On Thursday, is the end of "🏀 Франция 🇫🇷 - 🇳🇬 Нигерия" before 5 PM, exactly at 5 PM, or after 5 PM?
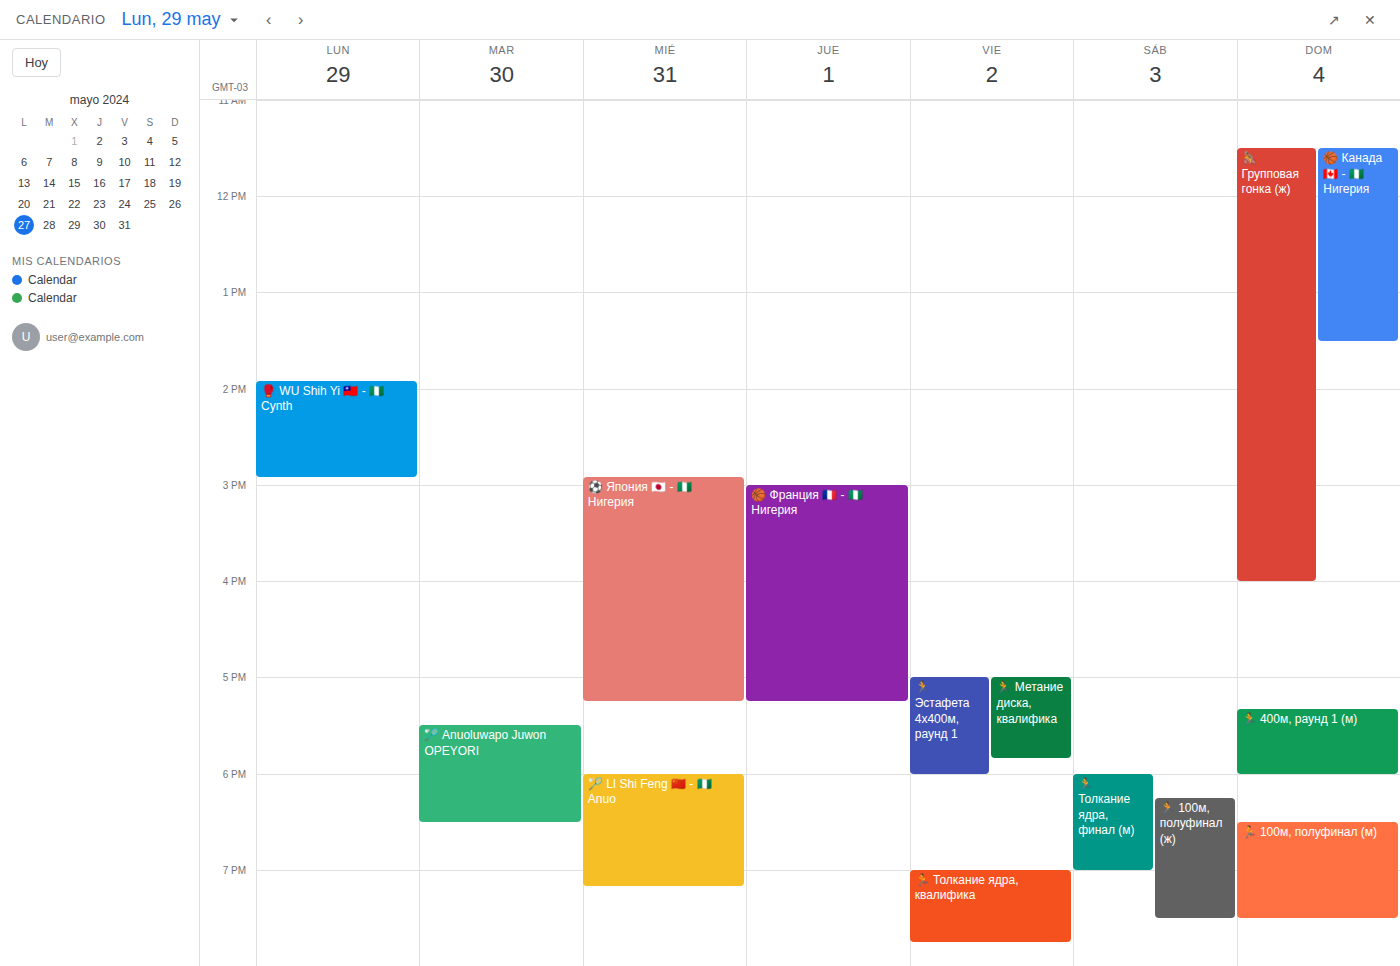
5:15 PM -- after 5 PM, 15 minutes below the 5 PM line.